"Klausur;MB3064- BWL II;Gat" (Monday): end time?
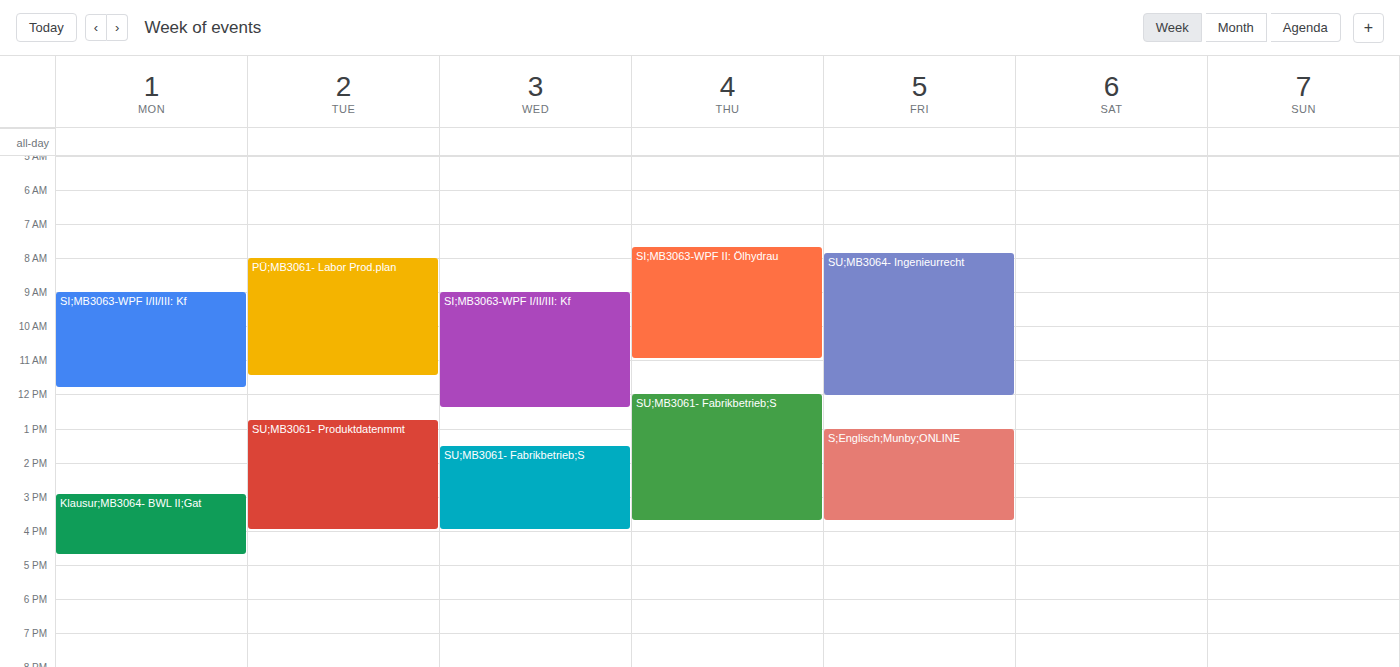
4:45 PM